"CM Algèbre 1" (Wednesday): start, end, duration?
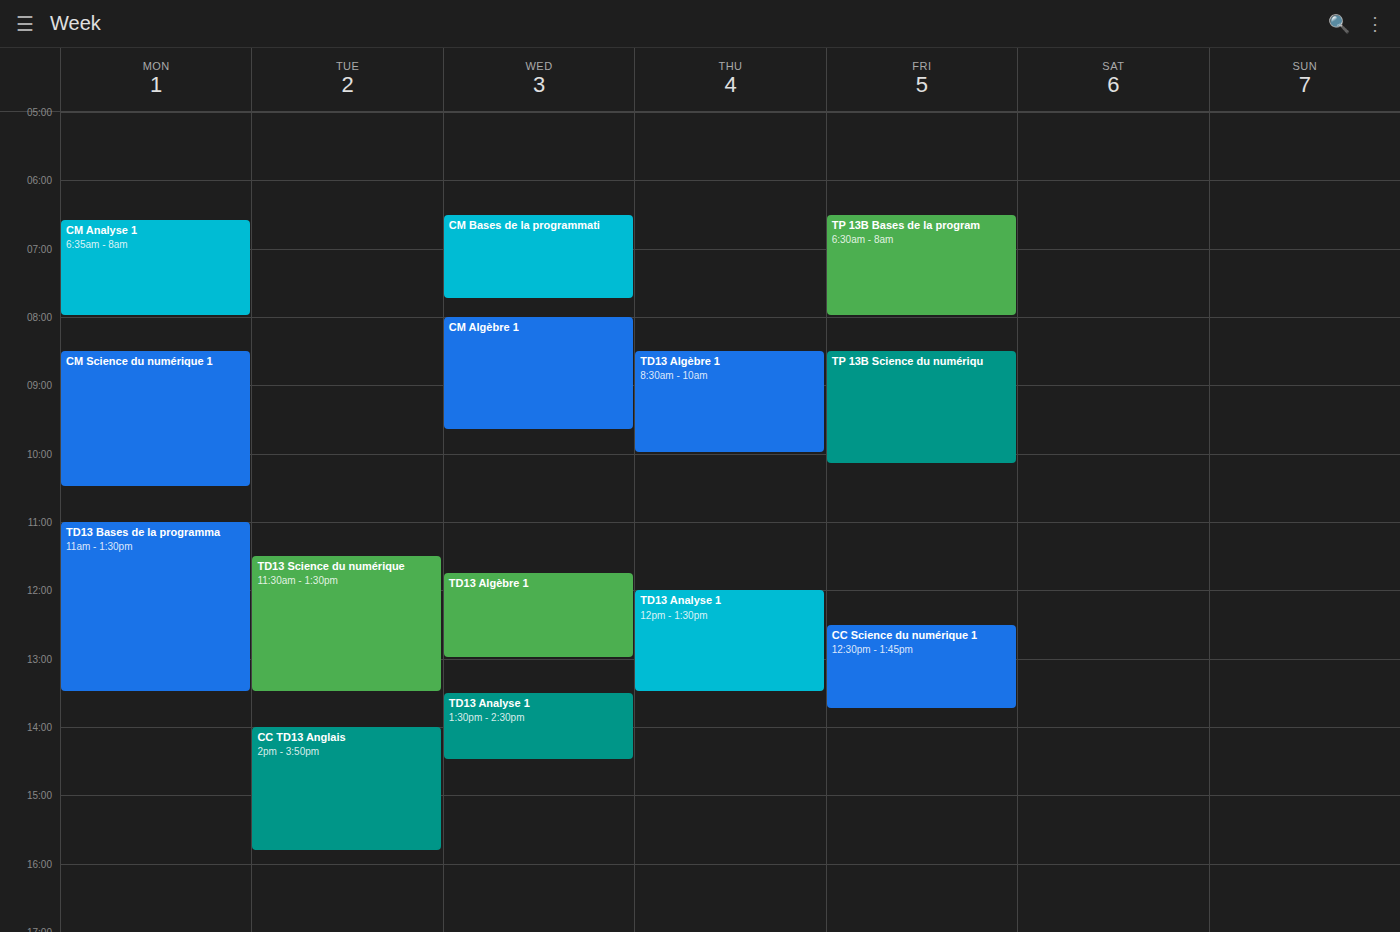
8:00 AM to 9:40 AM, 1 hour 40 minutes